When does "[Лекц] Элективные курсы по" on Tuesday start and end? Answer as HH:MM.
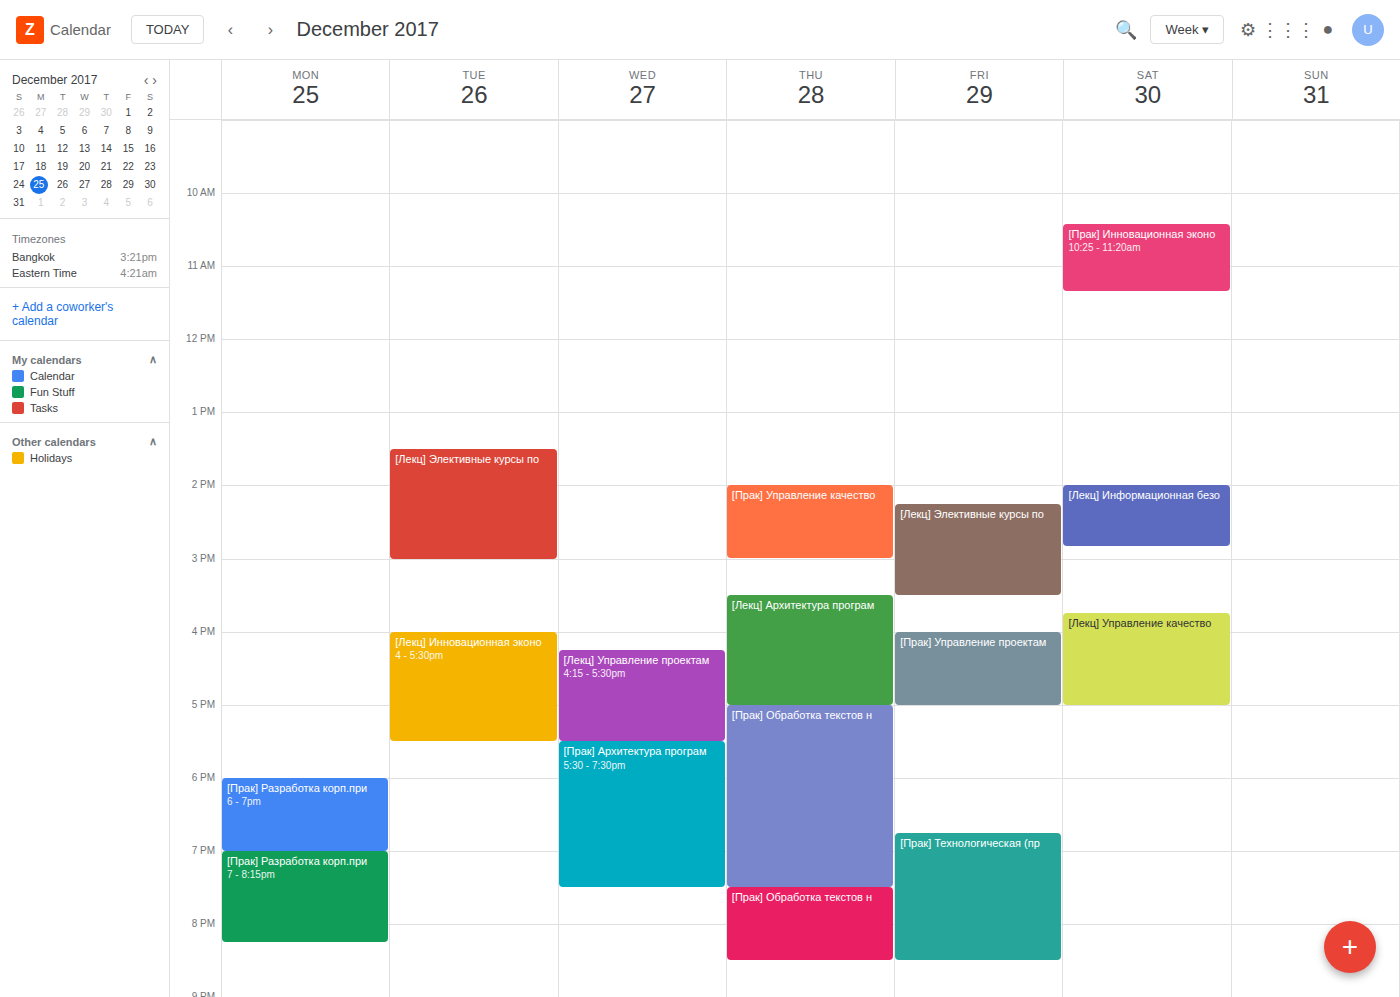
13:30 to 15:00